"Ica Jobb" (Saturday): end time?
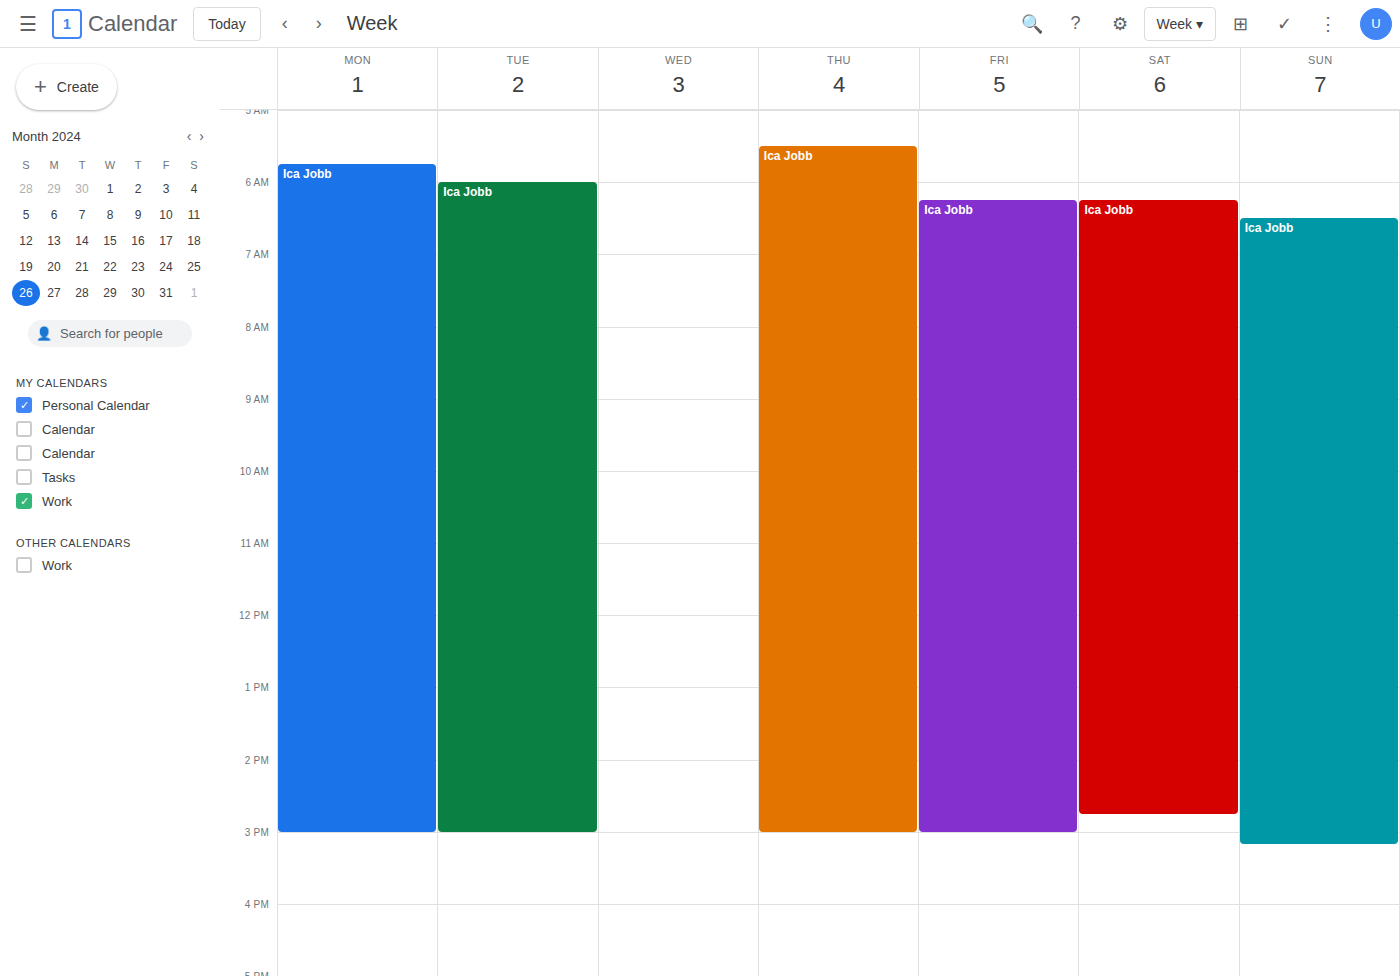
2:45 PM